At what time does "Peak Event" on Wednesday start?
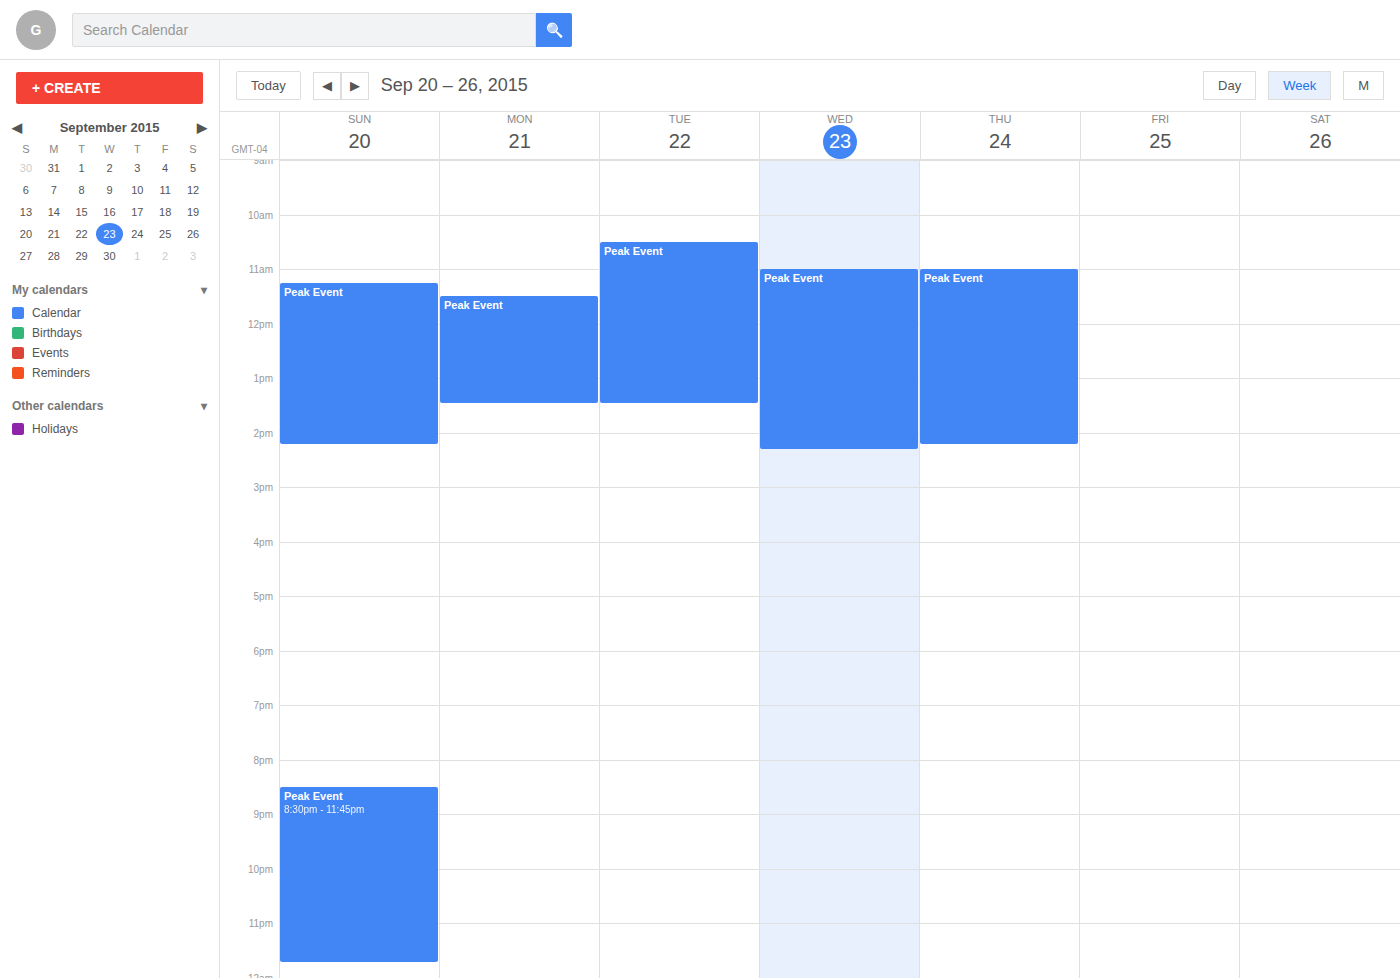
11:00